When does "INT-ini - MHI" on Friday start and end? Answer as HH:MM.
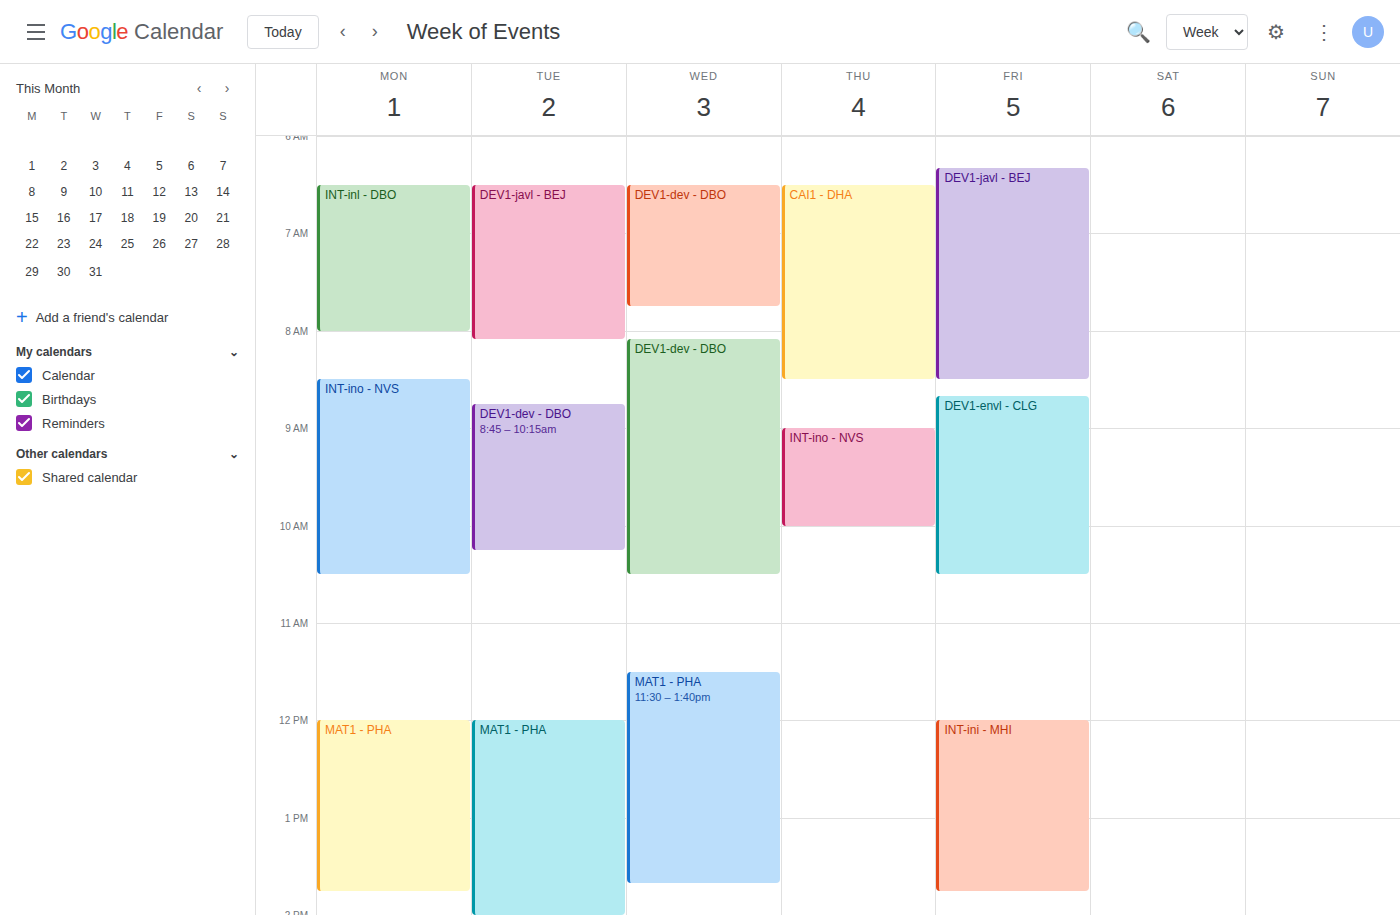
12:00 to 13:45